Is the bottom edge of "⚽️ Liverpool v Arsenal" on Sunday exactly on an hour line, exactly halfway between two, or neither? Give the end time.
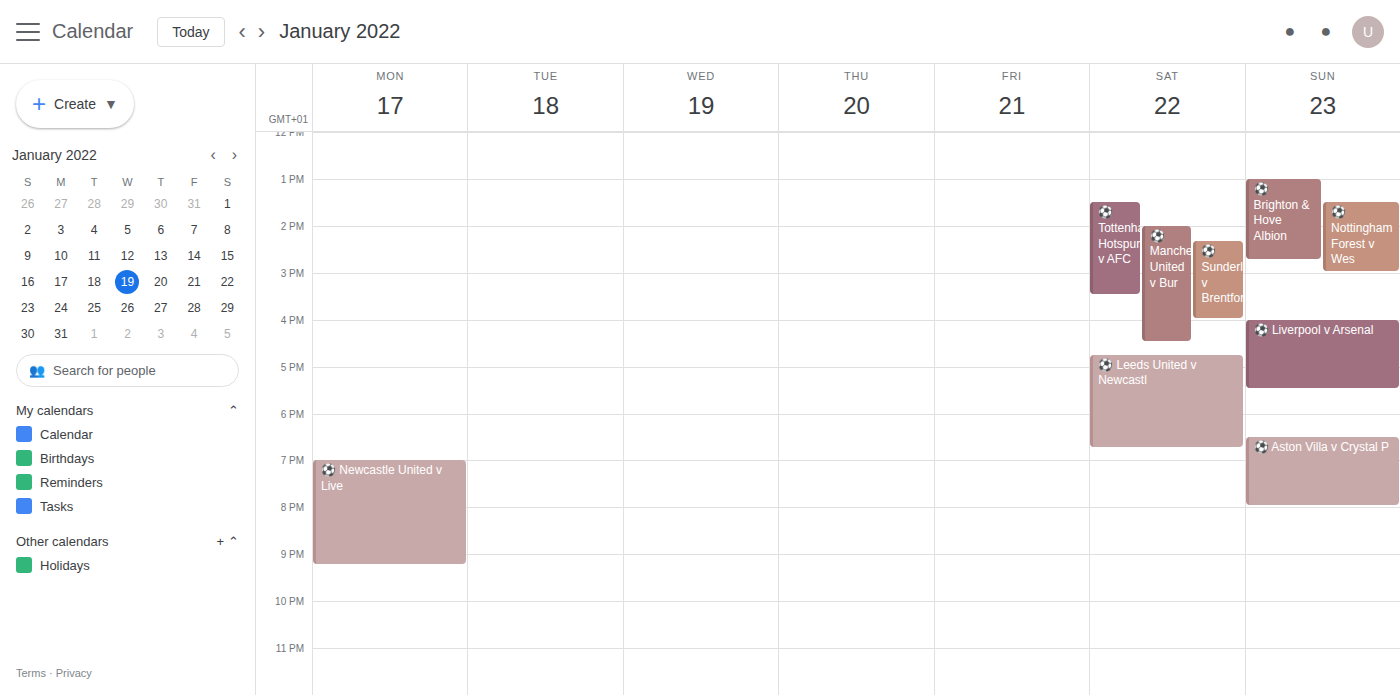
17:30 -- halfway between the 17:00 and 18:00 lines.